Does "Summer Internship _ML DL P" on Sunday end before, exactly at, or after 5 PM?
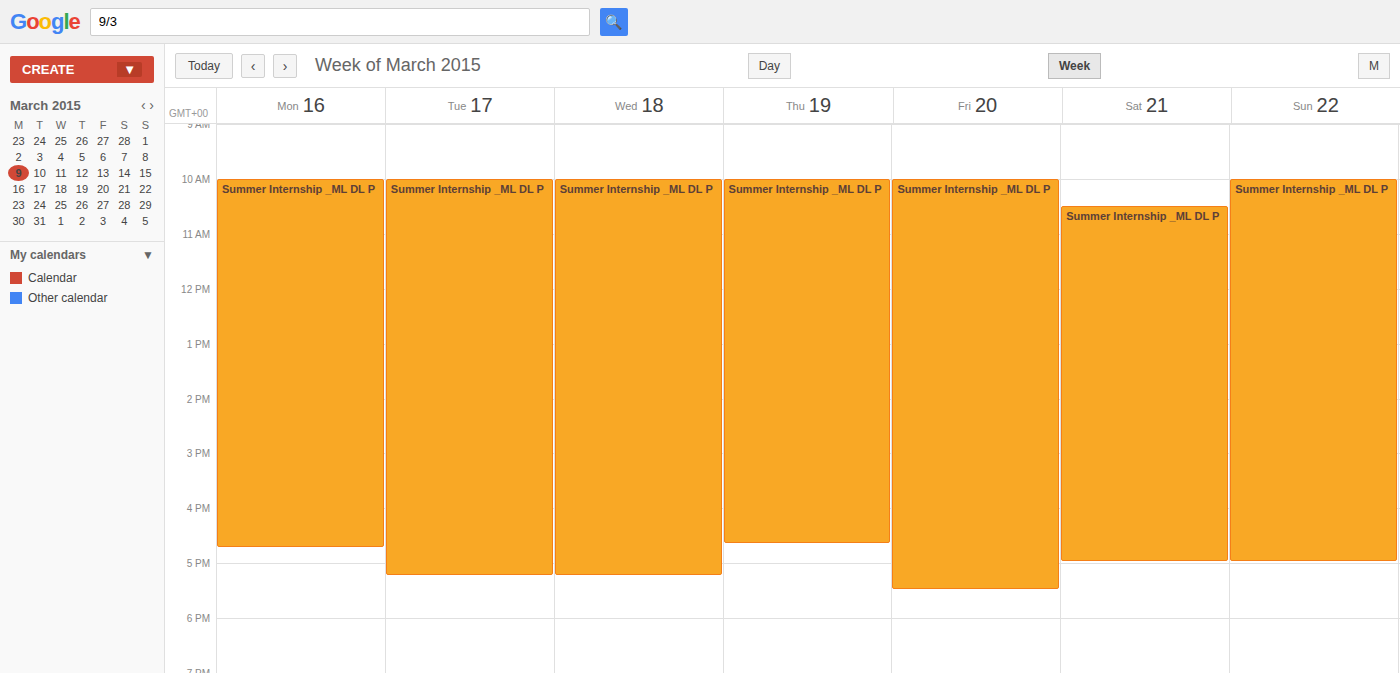
5:00 PM -- exactly at 5 PM, on the 5 PM line.